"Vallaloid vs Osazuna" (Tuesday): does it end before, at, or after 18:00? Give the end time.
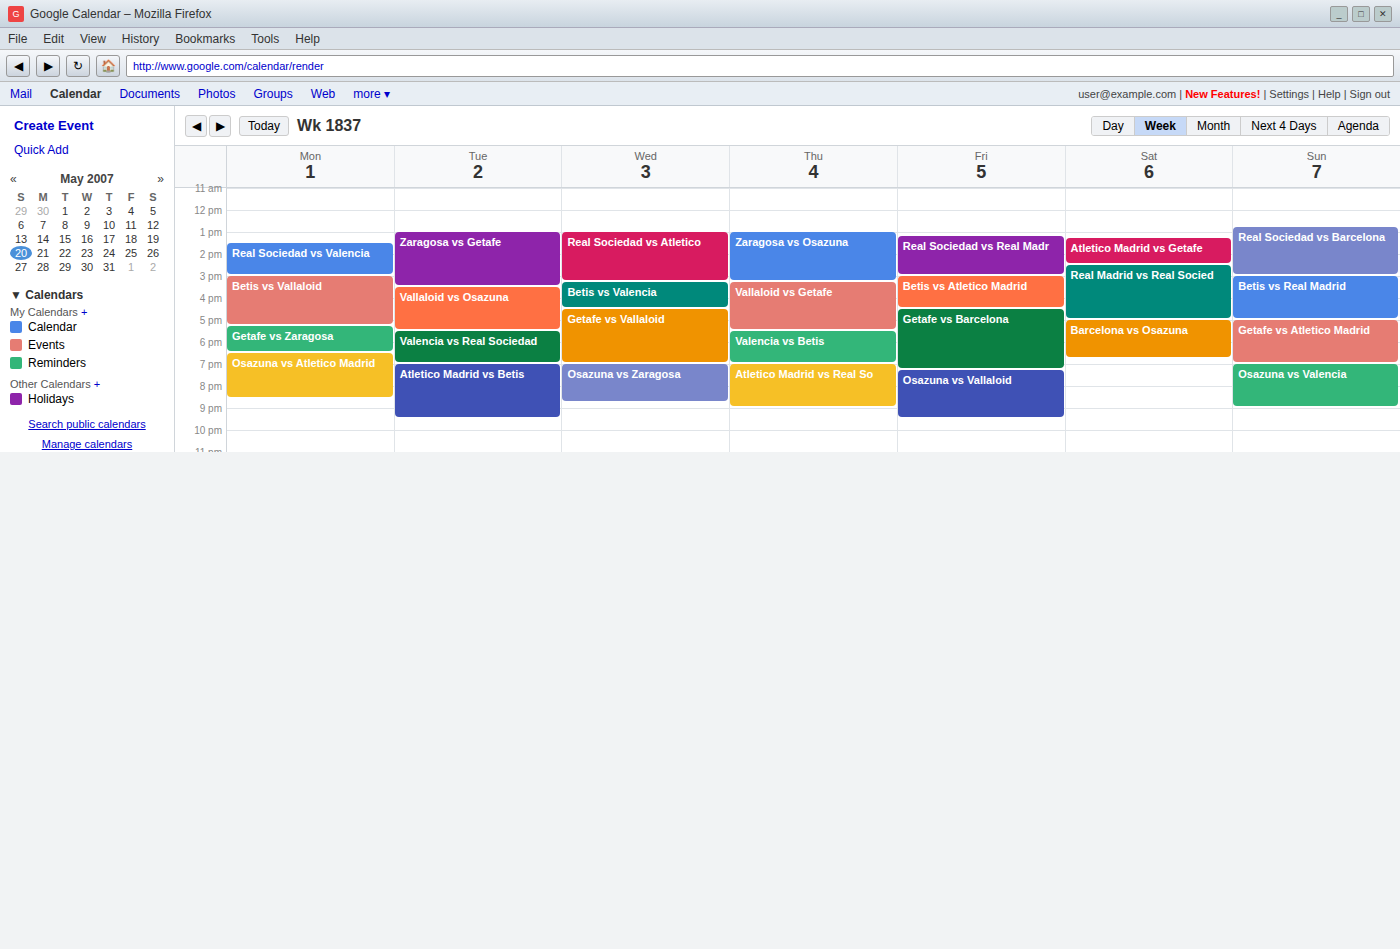
17:30 -- before 18:00, 30 minutes above the 18:00 line.